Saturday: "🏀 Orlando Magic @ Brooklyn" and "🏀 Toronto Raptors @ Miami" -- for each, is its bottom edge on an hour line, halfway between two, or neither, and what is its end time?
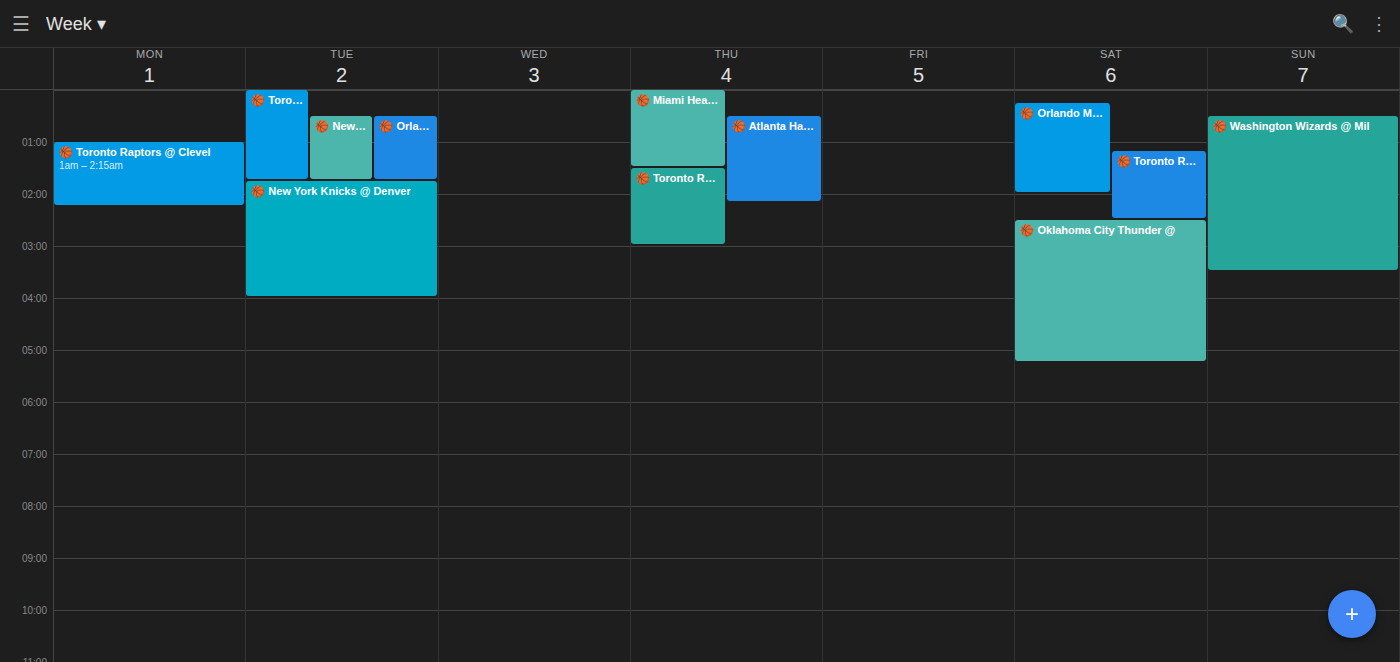
"🏀 Orlando Magic @ Brooklyn": 2:00 AM, exactly on the 2 AM line. "🏀 Toronto Raptors @ Miami": 2:30 AM, halfway between the 2 AM and 3 AM lines.